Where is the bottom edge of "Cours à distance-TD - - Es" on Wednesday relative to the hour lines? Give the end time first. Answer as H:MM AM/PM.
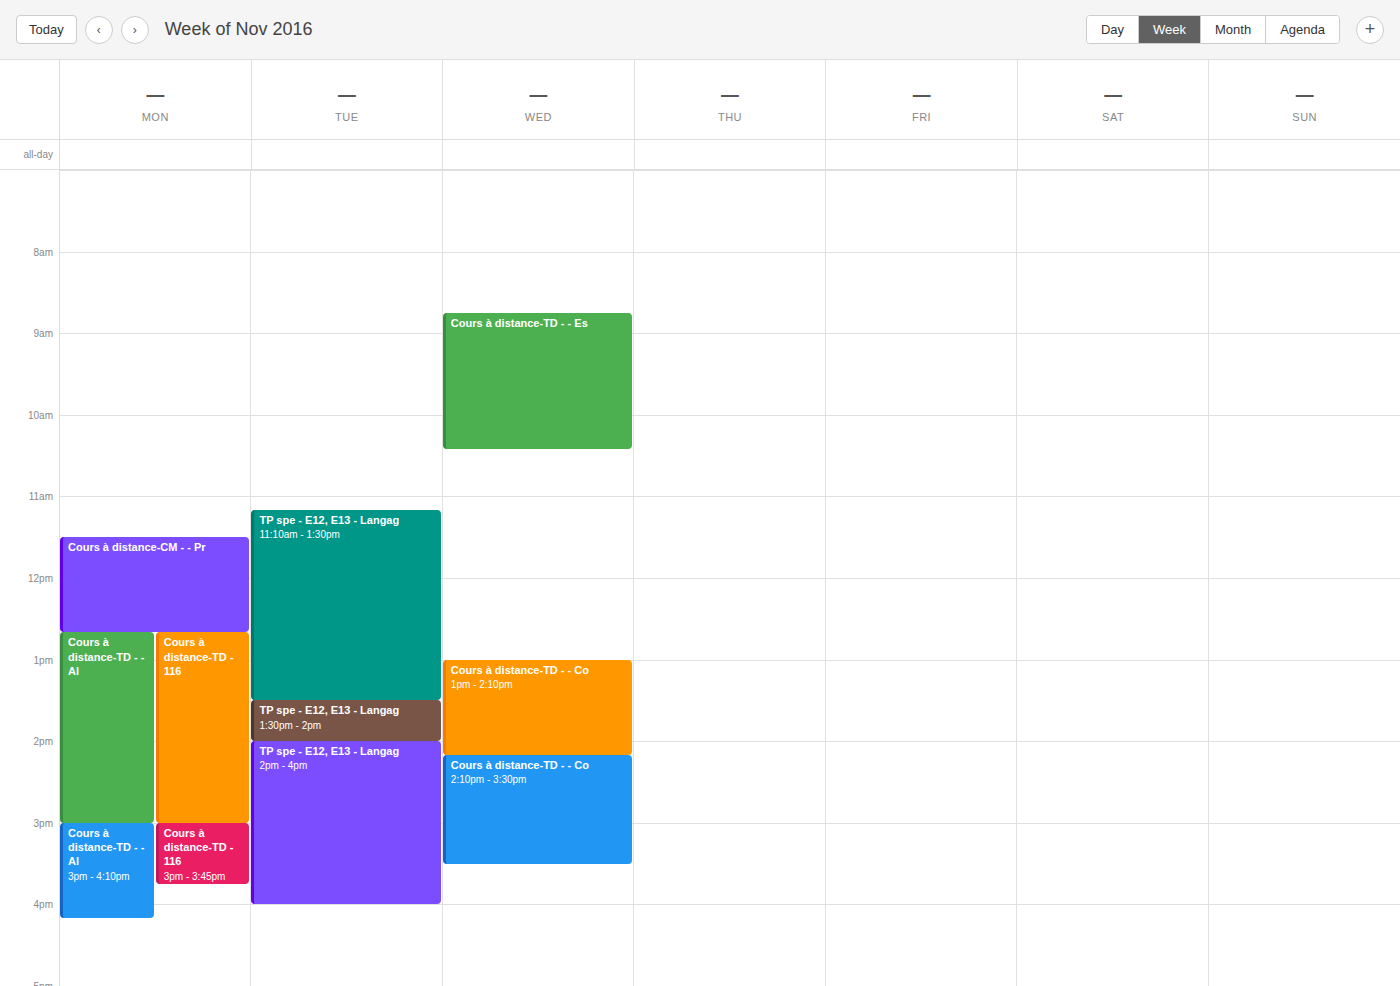
10:25 AM -- neither: 25 minutes below the 10 AM line and 35 minutes above the 11 AM line.